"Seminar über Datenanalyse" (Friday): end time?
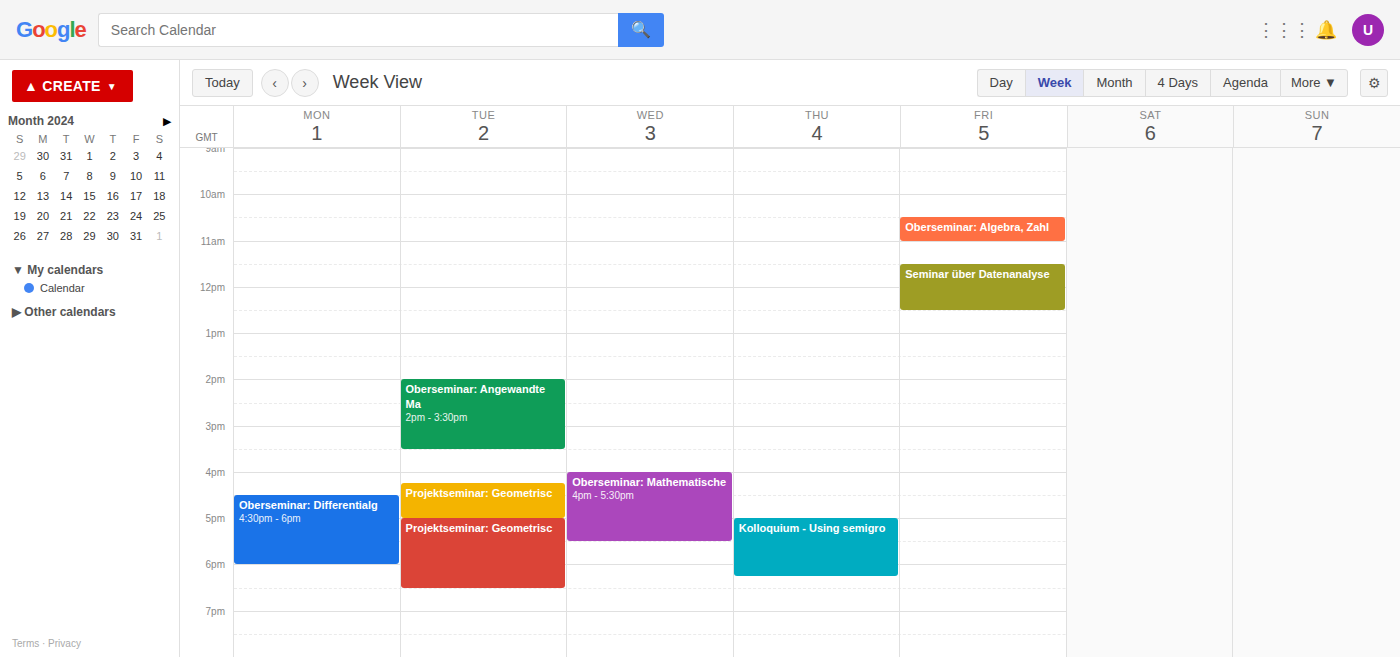
12:30 PM